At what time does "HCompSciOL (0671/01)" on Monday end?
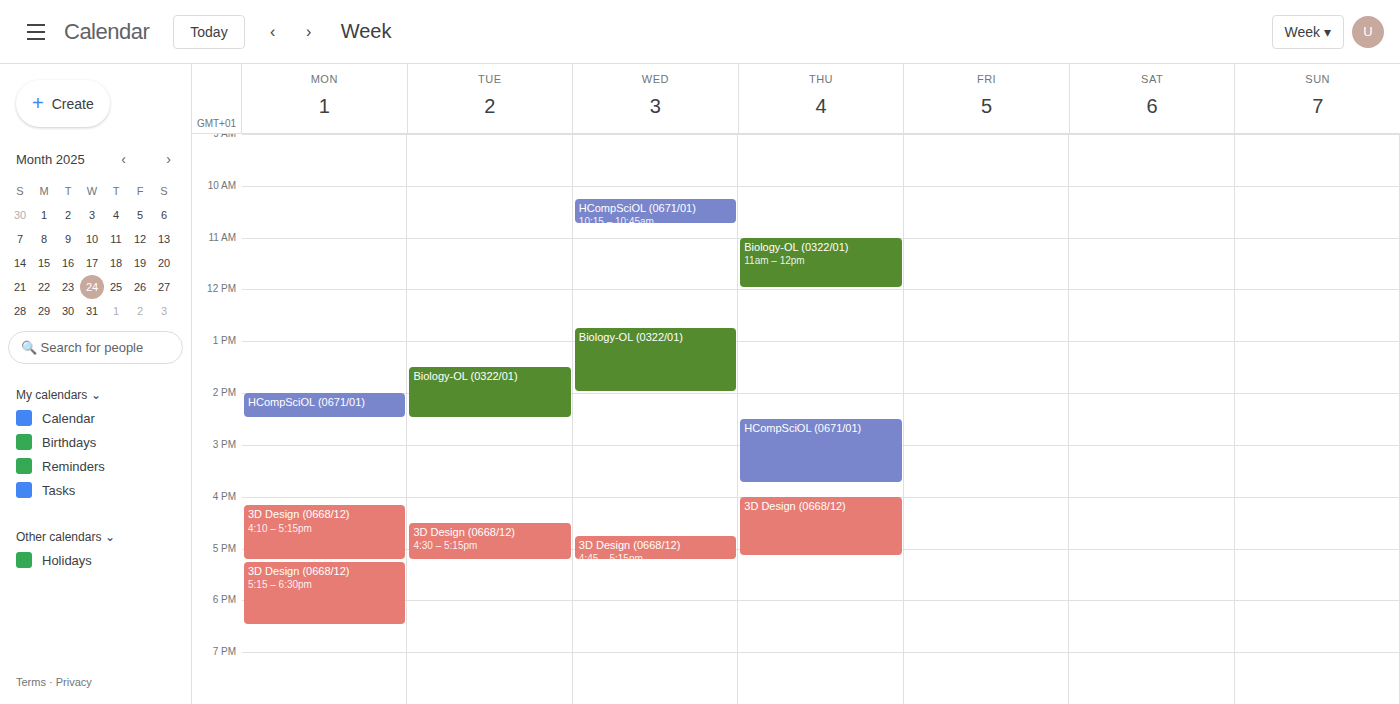
2:30 PM